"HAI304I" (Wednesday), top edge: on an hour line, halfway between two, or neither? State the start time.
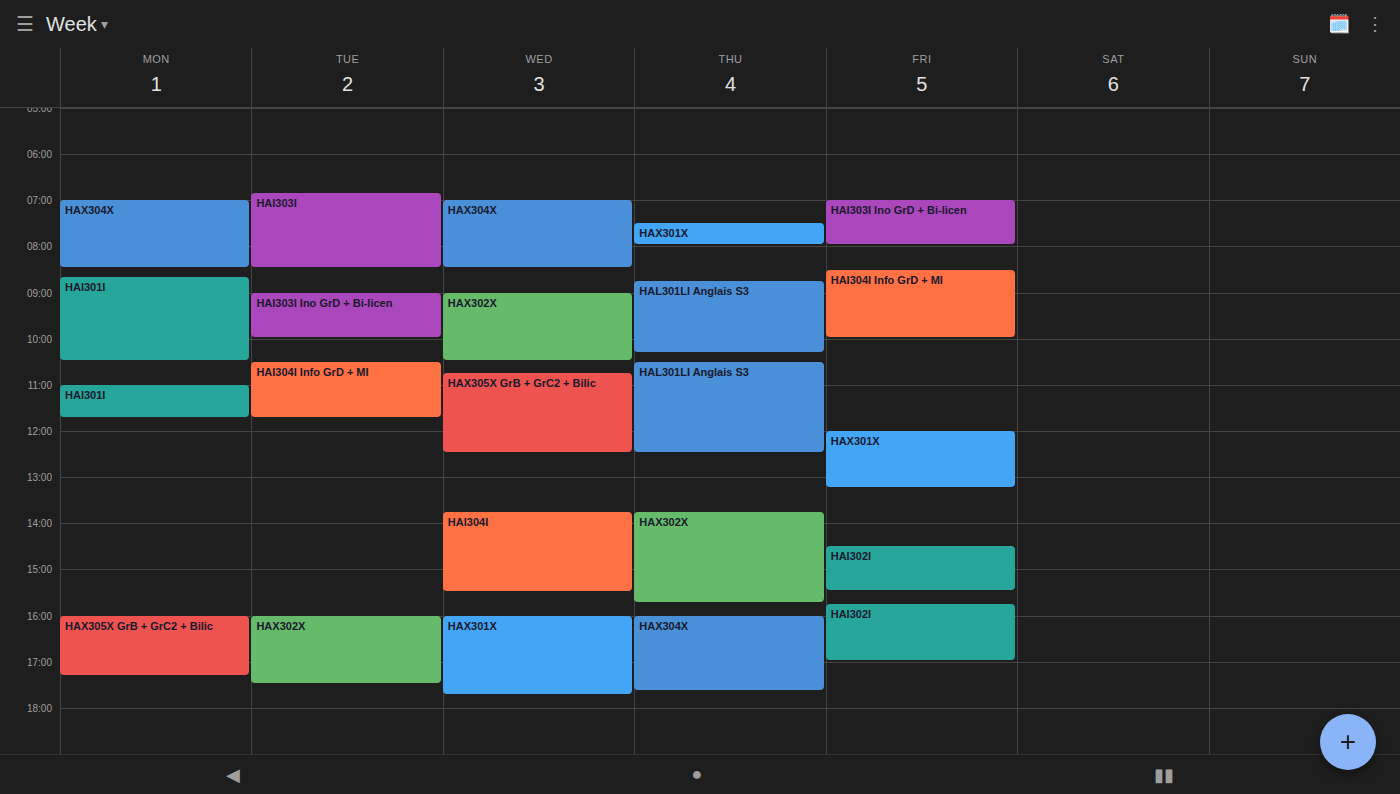
1:45 PM -- neither: three quarters of the way from the 1 PM line to the 2 PM line.